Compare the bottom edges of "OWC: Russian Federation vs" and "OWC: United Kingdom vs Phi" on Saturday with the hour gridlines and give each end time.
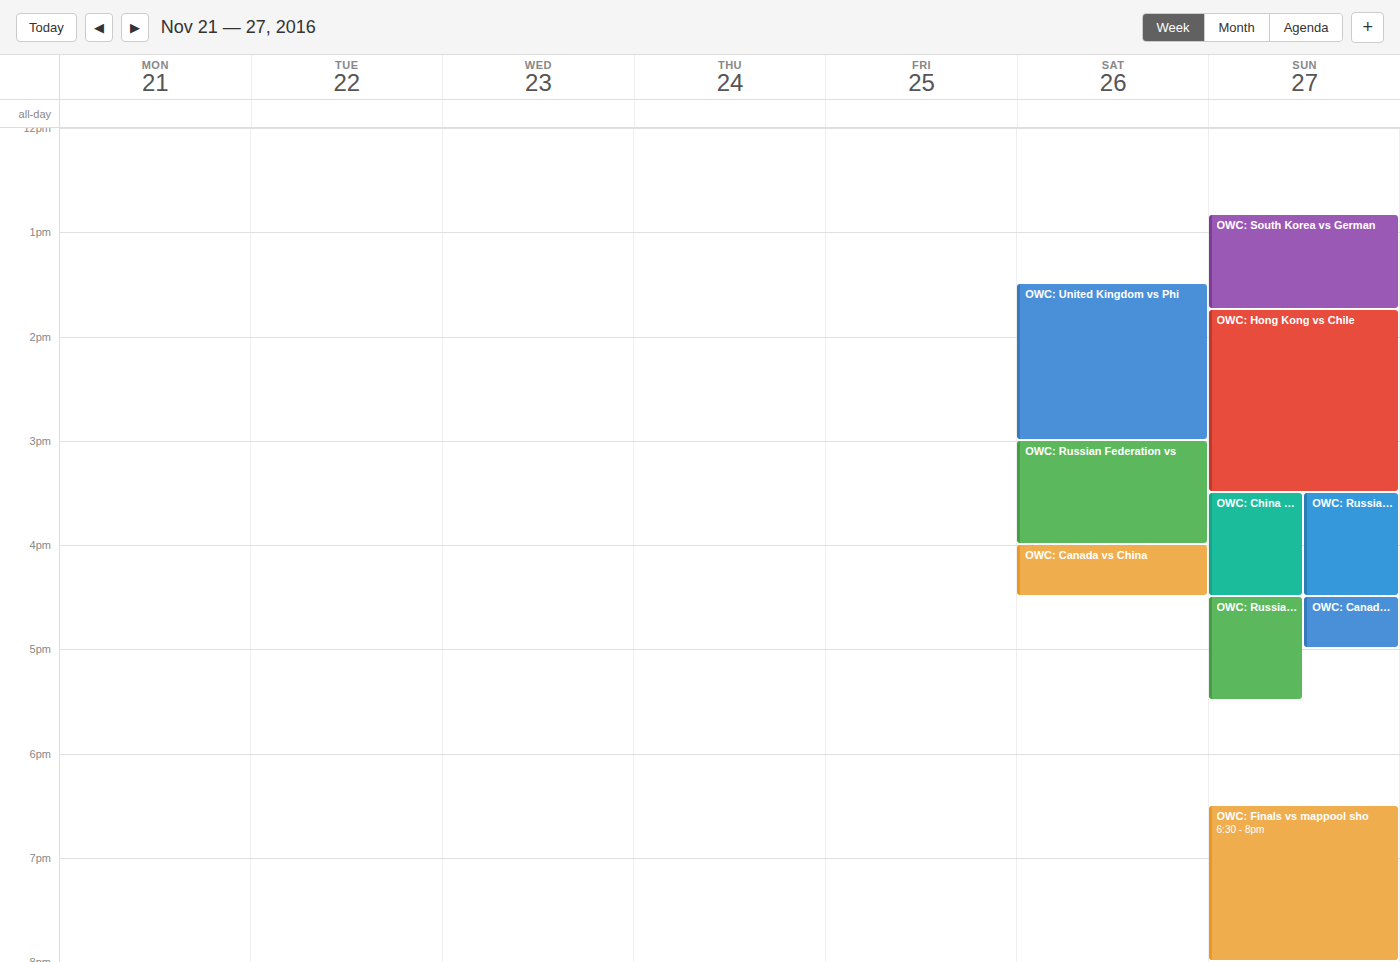
"OWC: Russian Federation vs": 4:00 PM, exactly on the 4 PM line. "OWC: United Kingdom vs Phi": 3:00 PM, exactly on the 3 PM line.